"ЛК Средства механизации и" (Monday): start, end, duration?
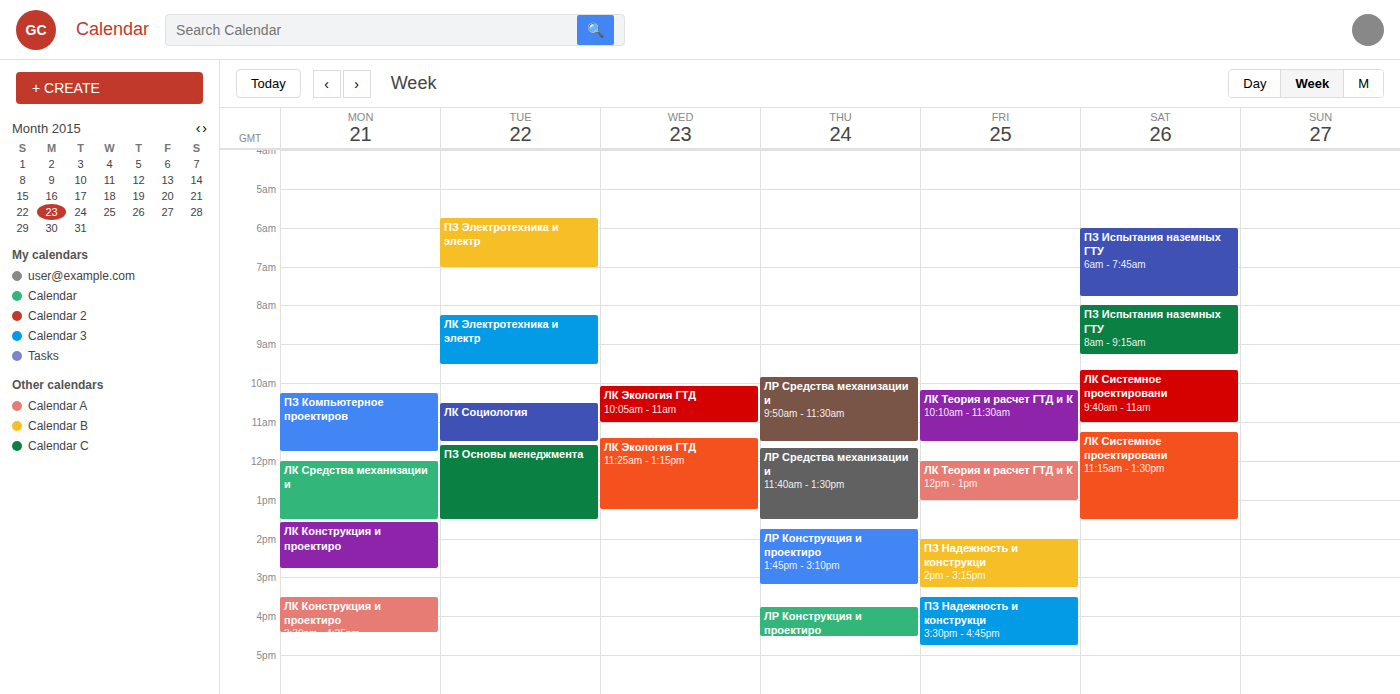
12:00 PM to 1:30 PM, 1 hour 30 minutes